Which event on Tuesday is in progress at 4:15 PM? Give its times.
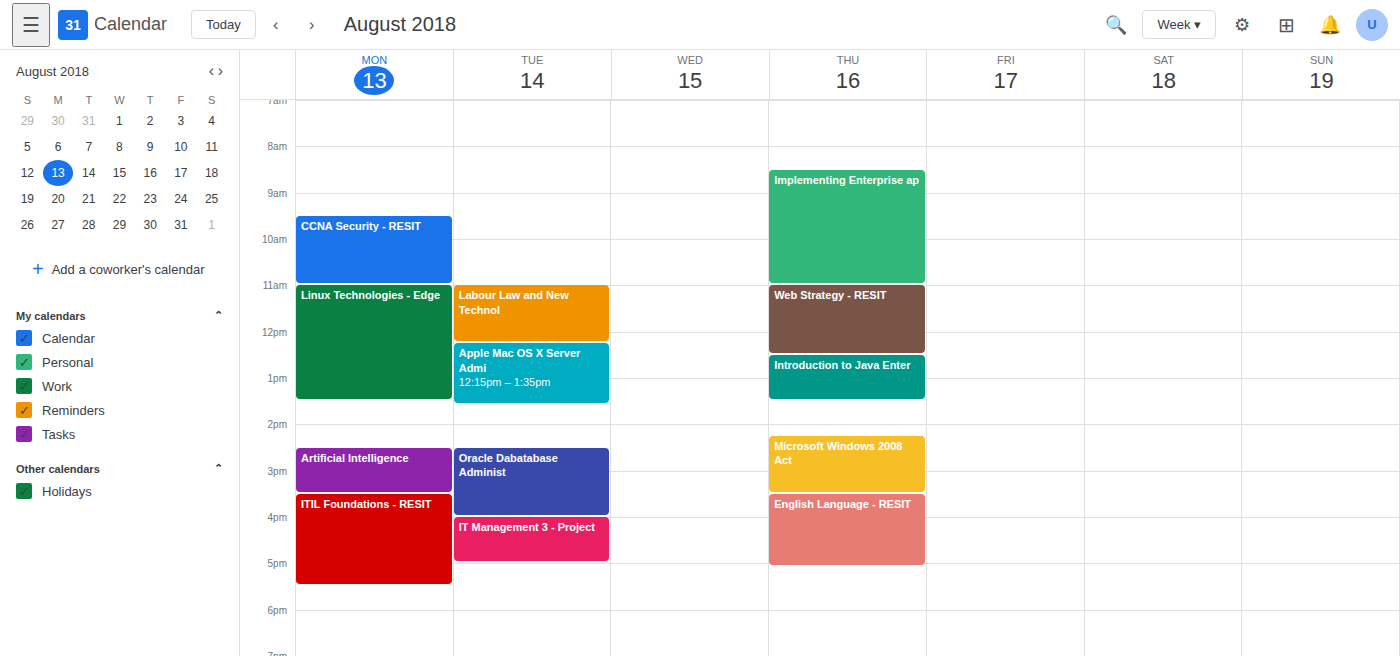
"IT Management 3 - Project", 4:00 PM to 5:00 PM